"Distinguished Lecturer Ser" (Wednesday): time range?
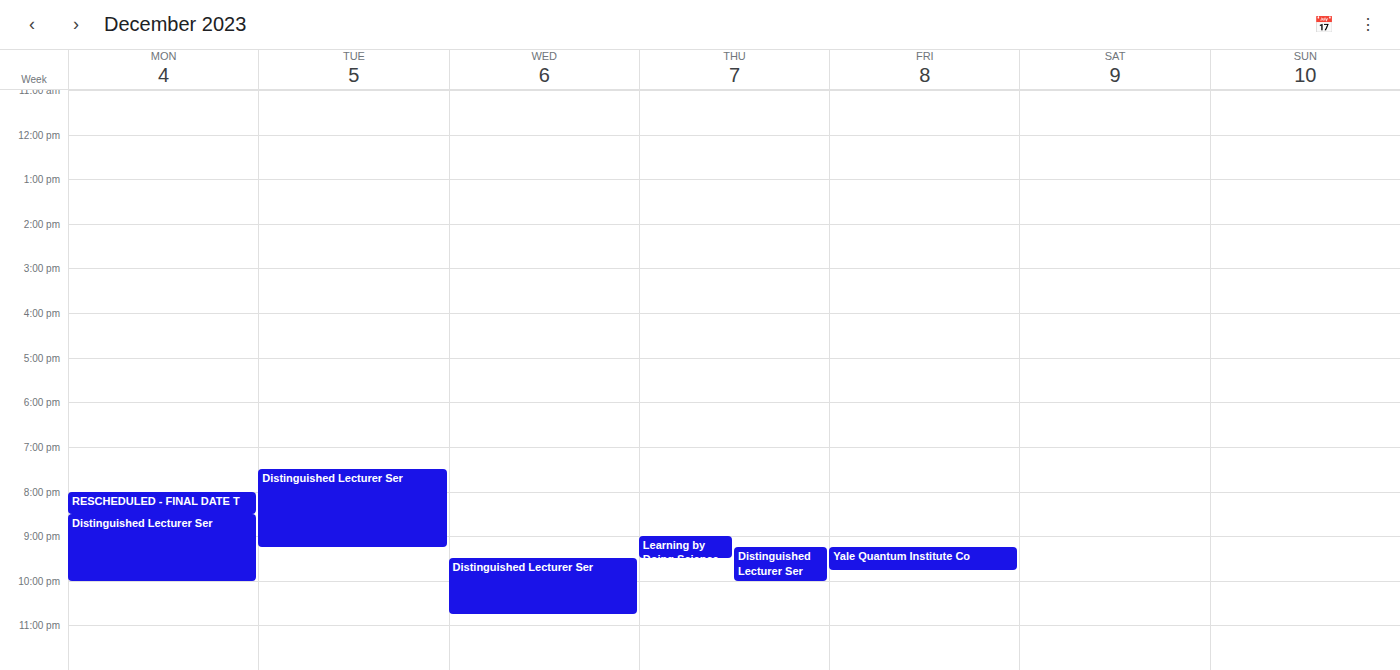
9:30 PM to 10:45 PM